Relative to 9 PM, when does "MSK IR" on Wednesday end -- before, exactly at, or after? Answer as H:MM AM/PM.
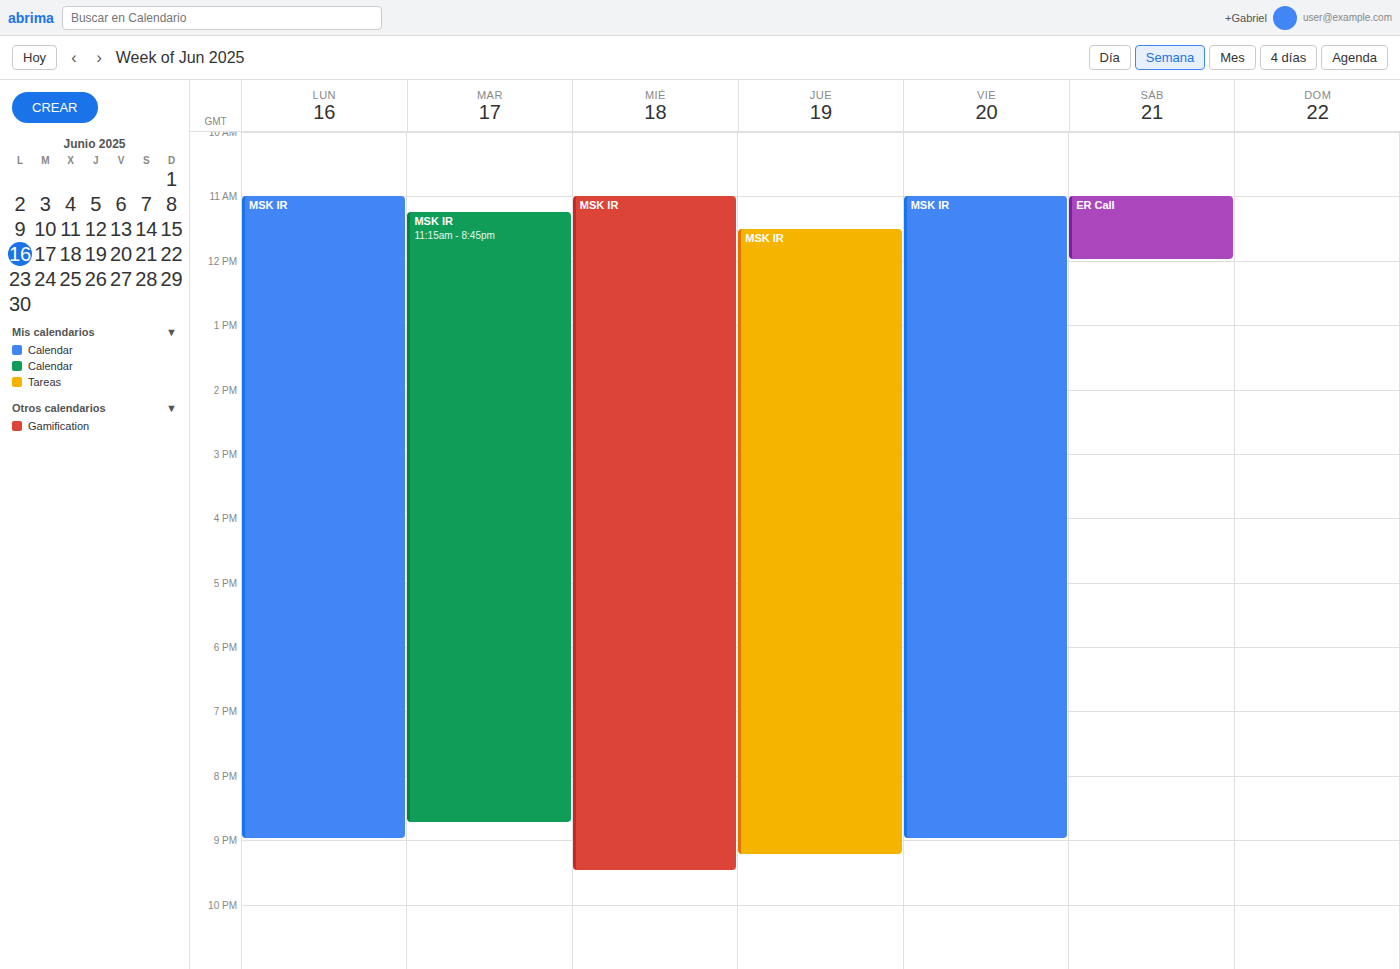
9:30 PM -- after 9 PM, 30 minutes below the 9 PM line.